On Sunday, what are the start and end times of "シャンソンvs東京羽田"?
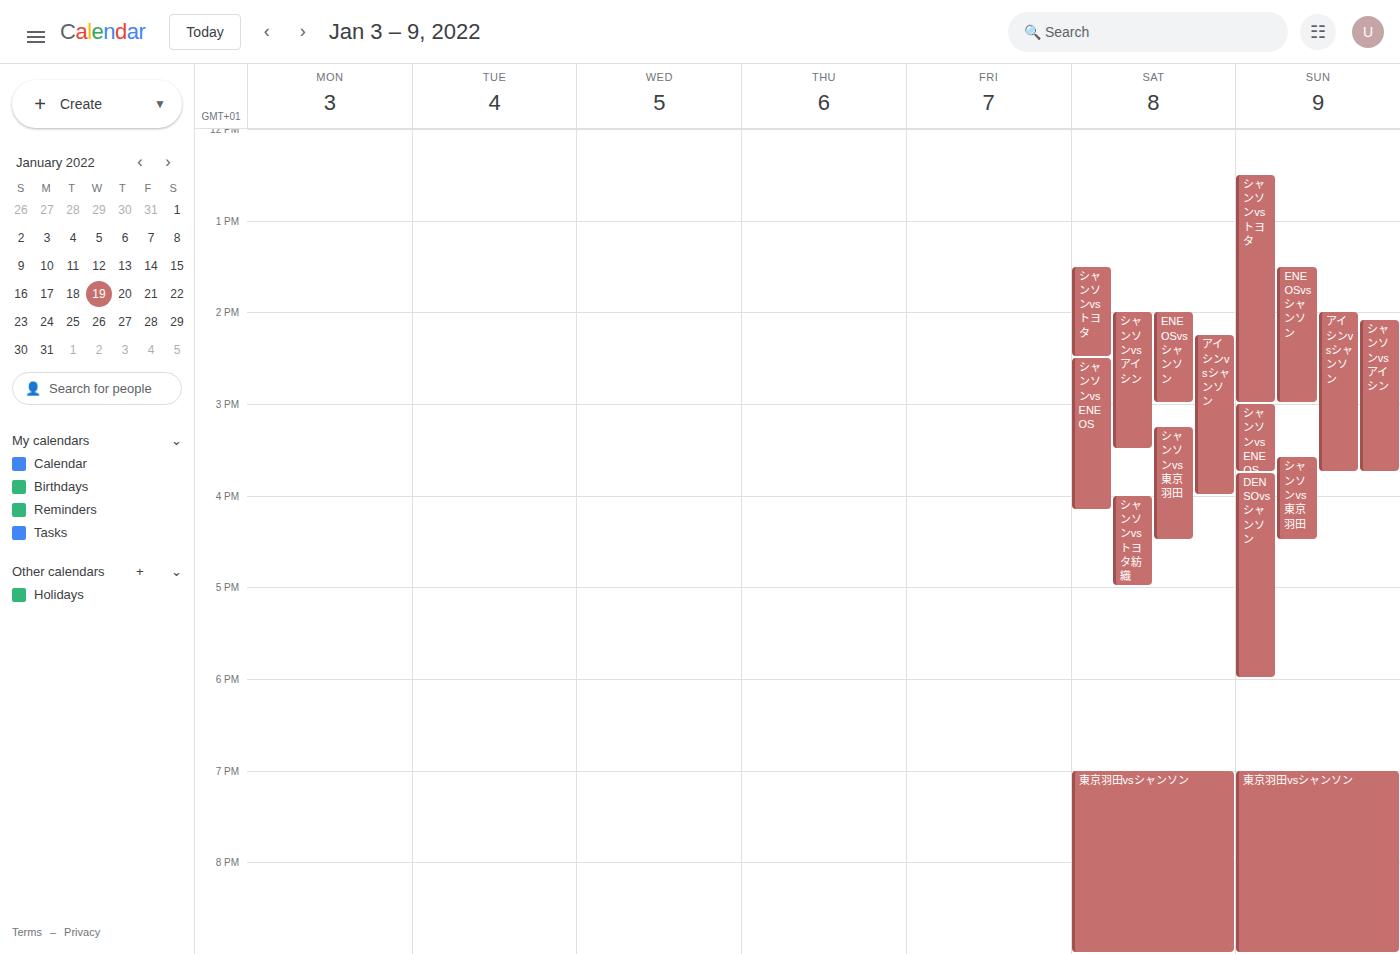
3:35 PM to 4:30 PM